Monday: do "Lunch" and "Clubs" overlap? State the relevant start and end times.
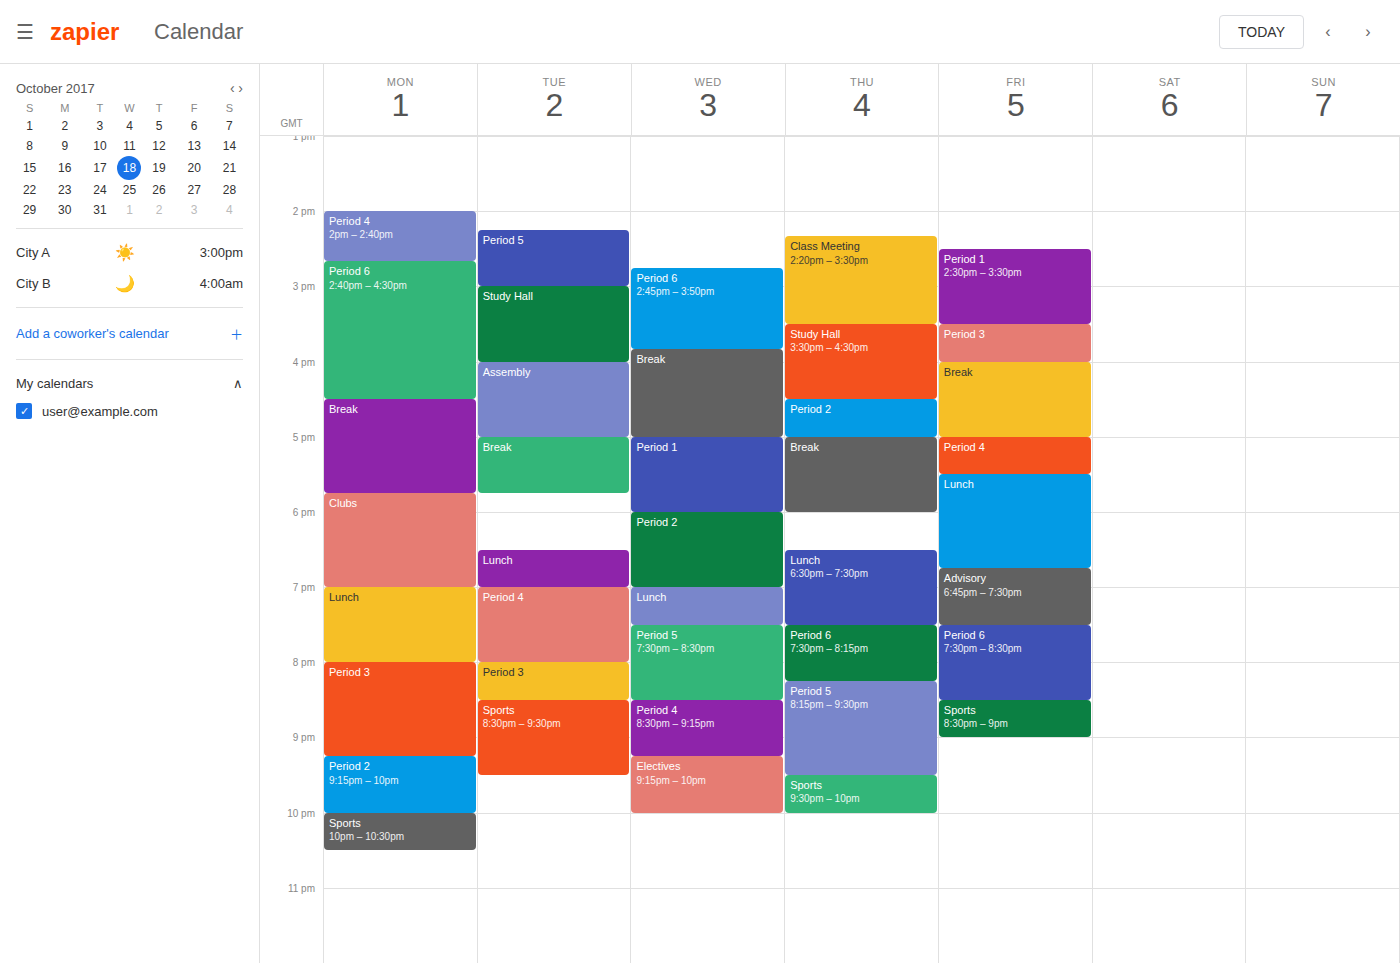
"Clubs" ends at 7:00 PM, exactly when "Lunch" starts -- they touch but do not overlap.